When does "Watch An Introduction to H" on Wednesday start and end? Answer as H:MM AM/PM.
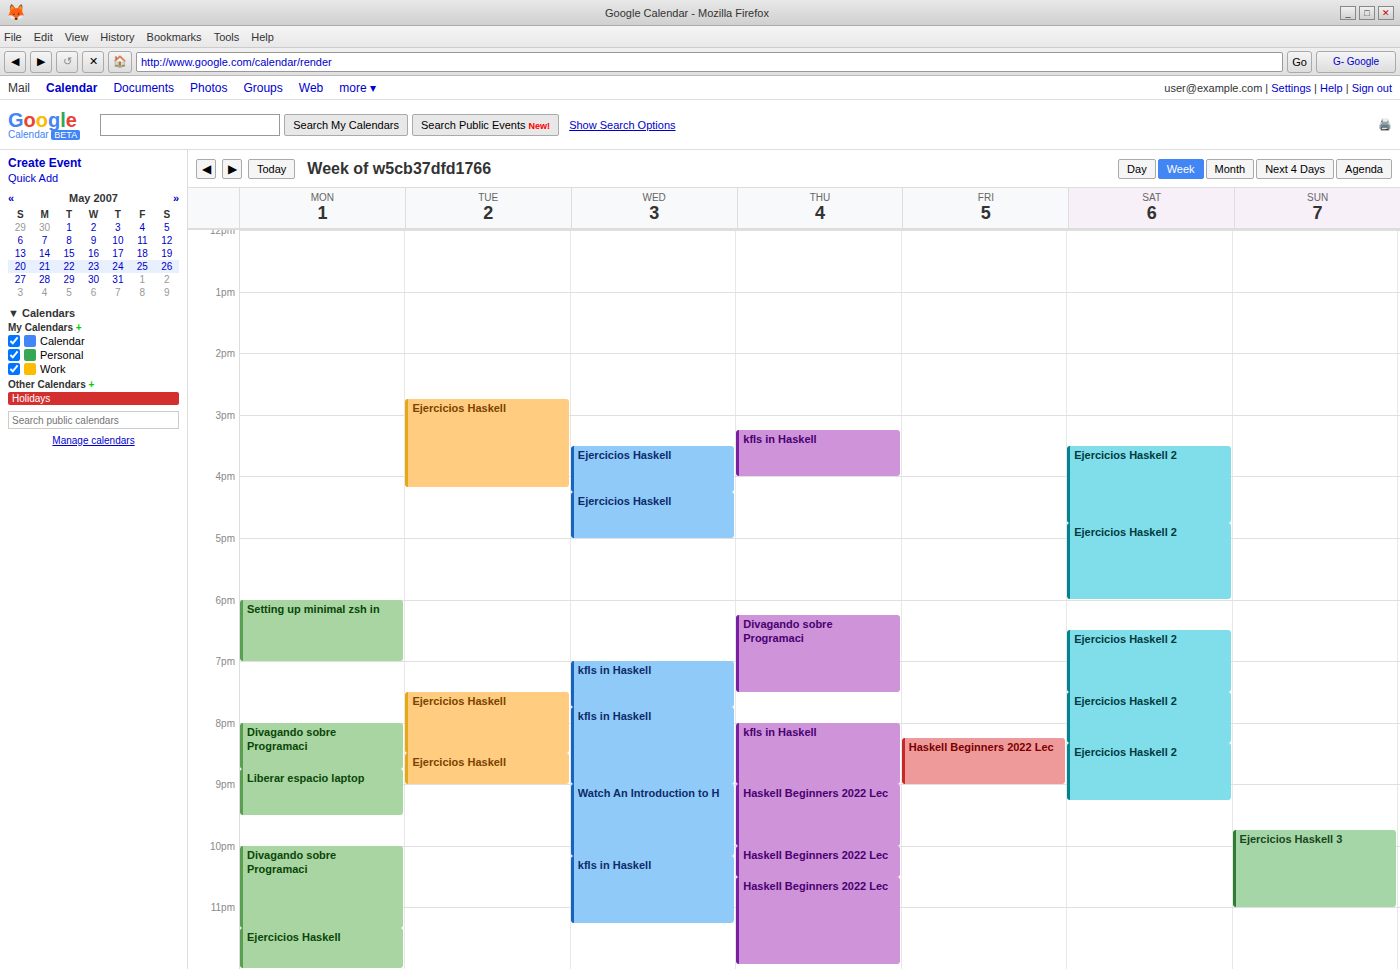
9:00 PM to 10:10 PM